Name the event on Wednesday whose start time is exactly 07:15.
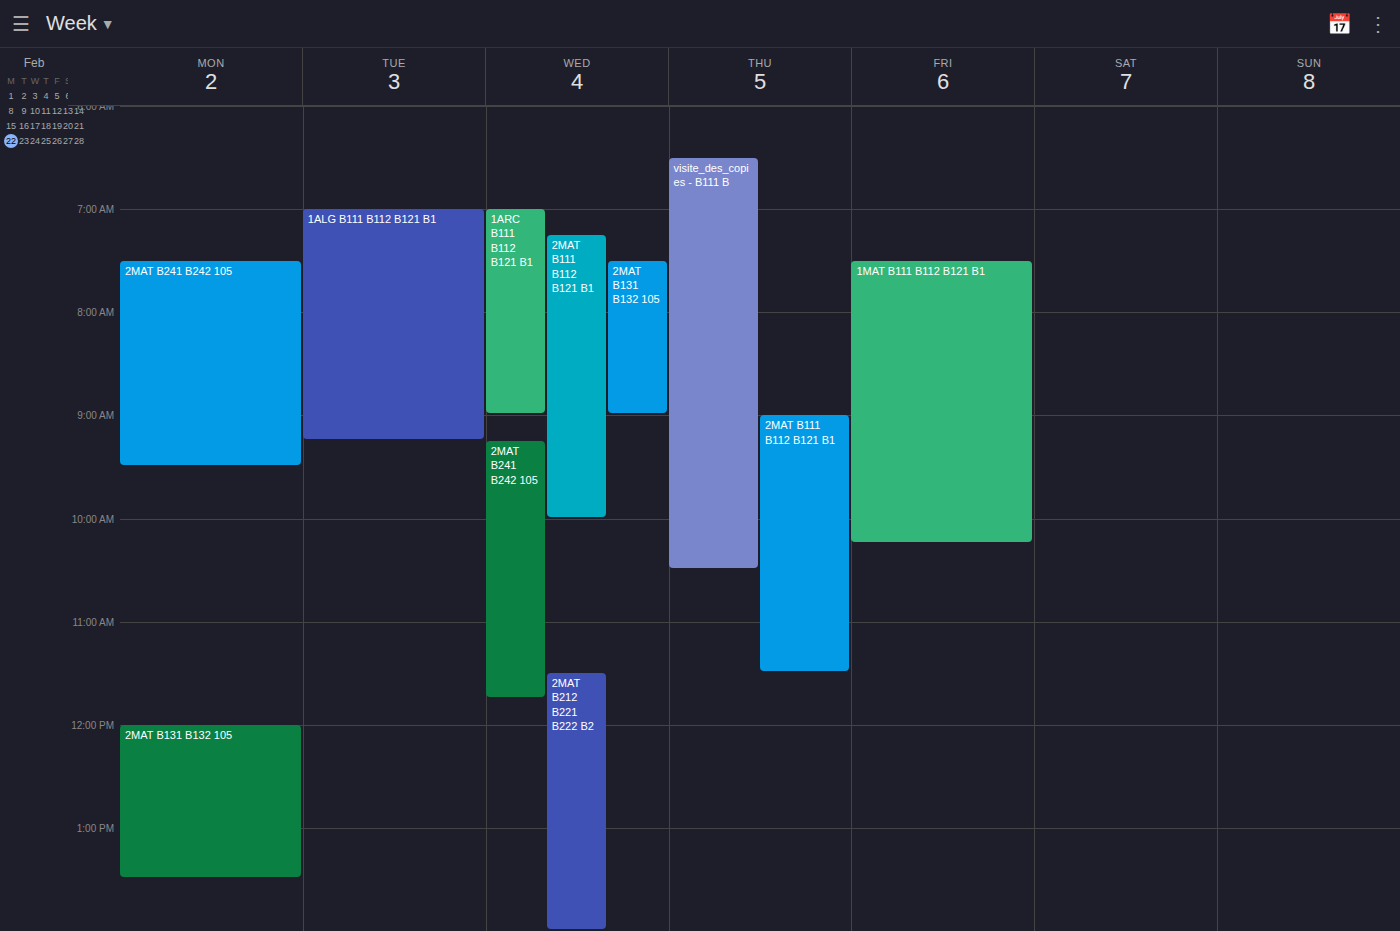
"2MAT B111 B112 B121 B1"